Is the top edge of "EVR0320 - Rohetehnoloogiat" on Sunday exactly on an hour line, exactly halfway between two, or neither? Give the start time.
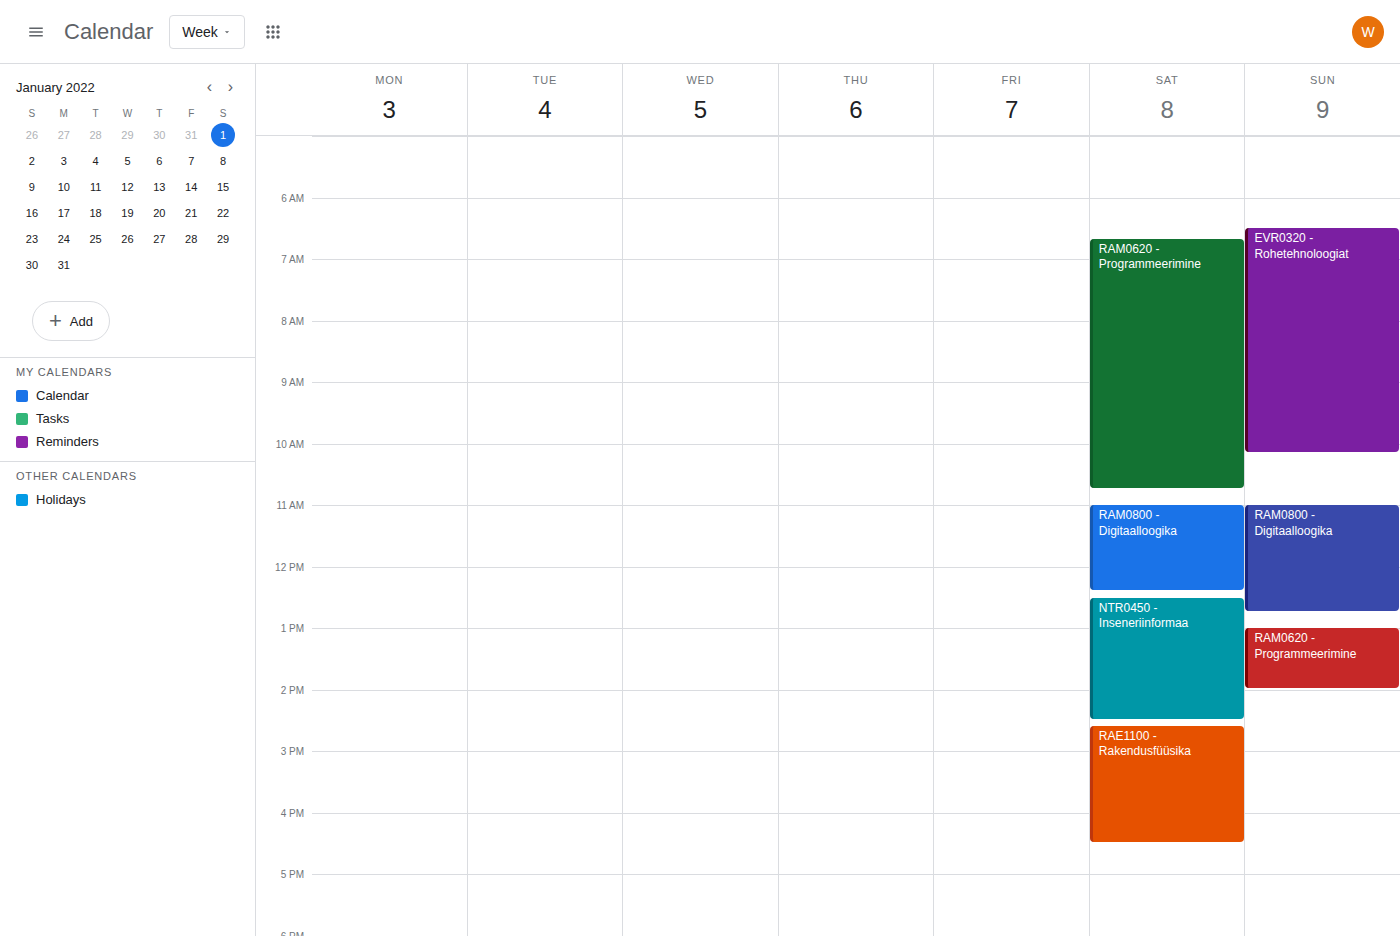
6:30 AM -- halfway between the 6 AM and 7 AM lines.